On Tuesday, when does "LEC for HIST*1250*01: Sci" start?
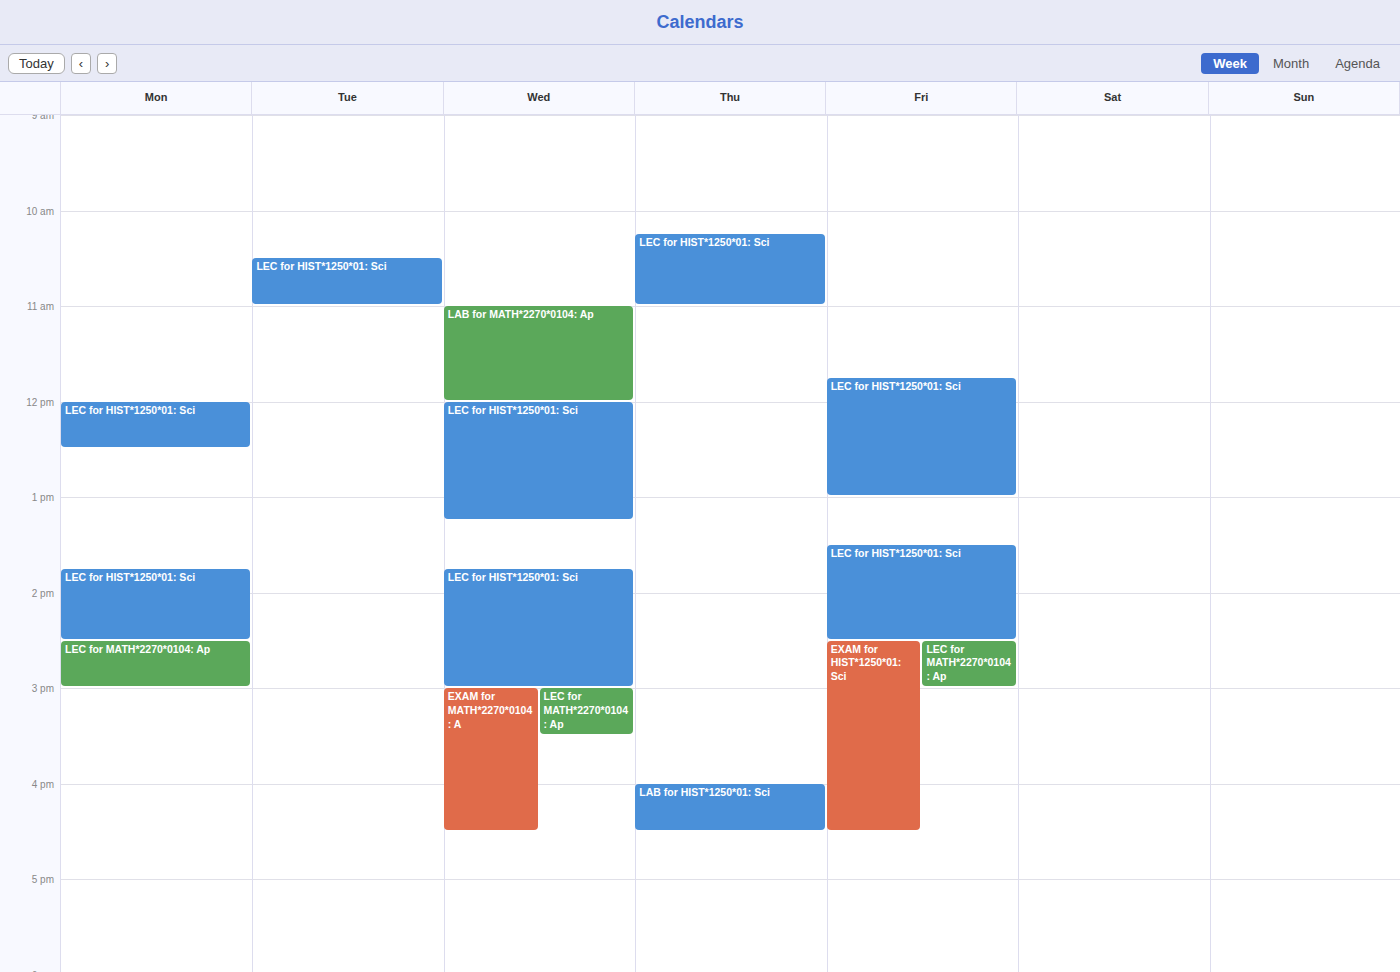
10:30 AM